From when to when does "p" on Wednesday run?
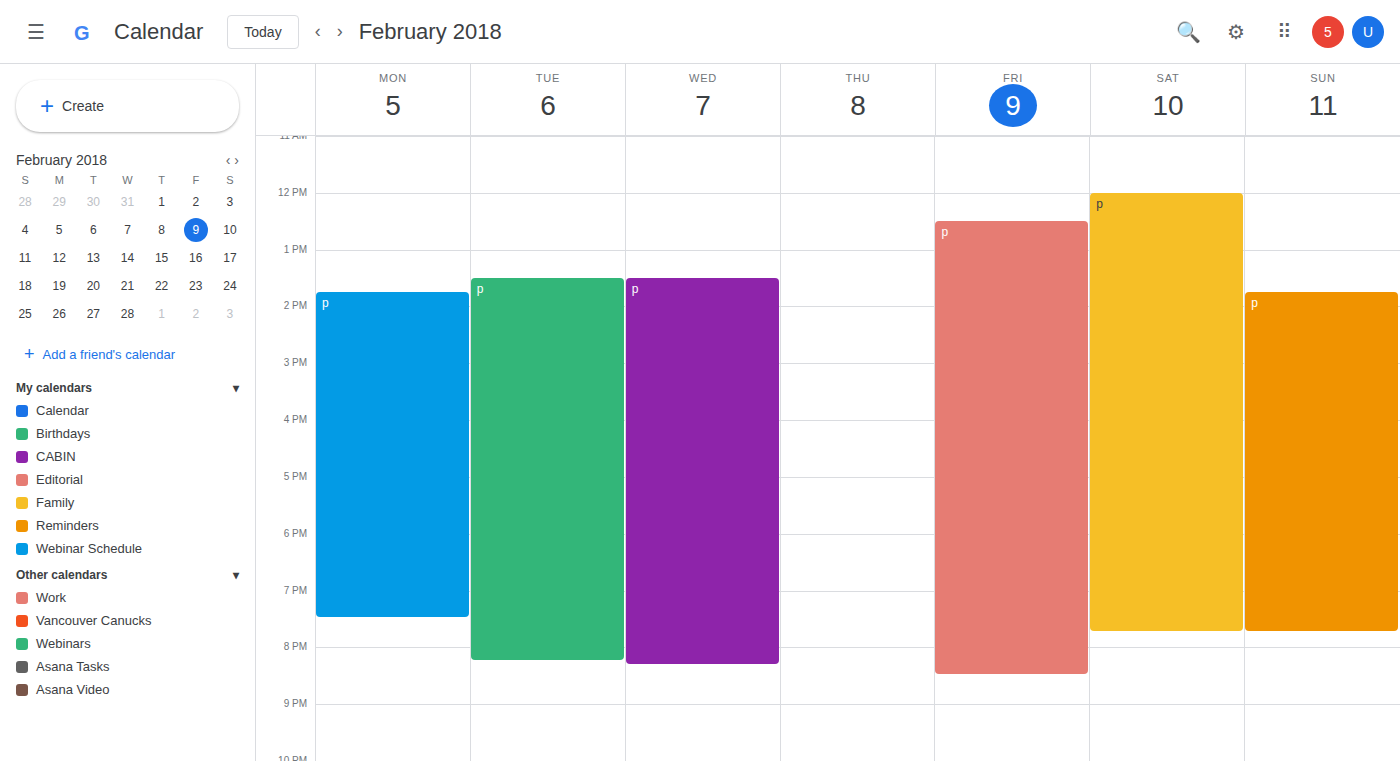
1:30 PM to 8:20 PM